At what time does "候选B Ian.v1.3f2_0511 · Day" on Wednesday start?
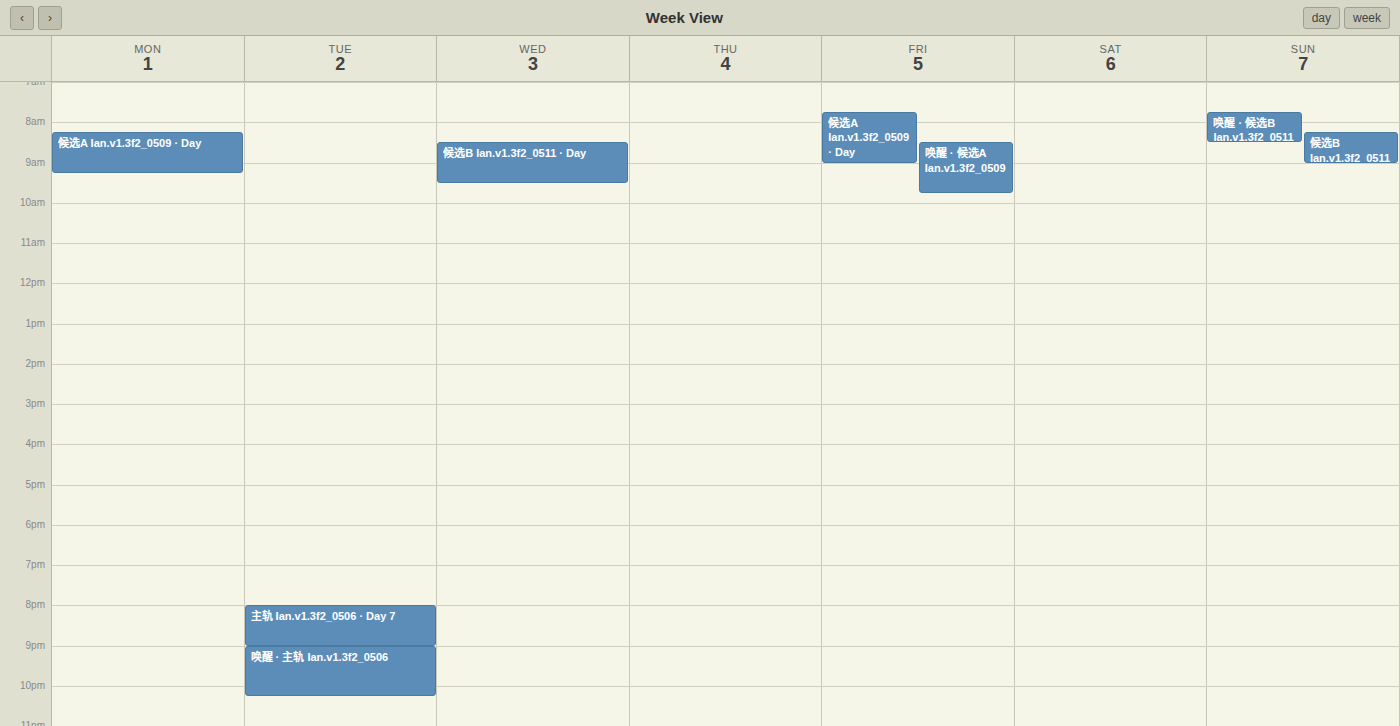
8:30 AM